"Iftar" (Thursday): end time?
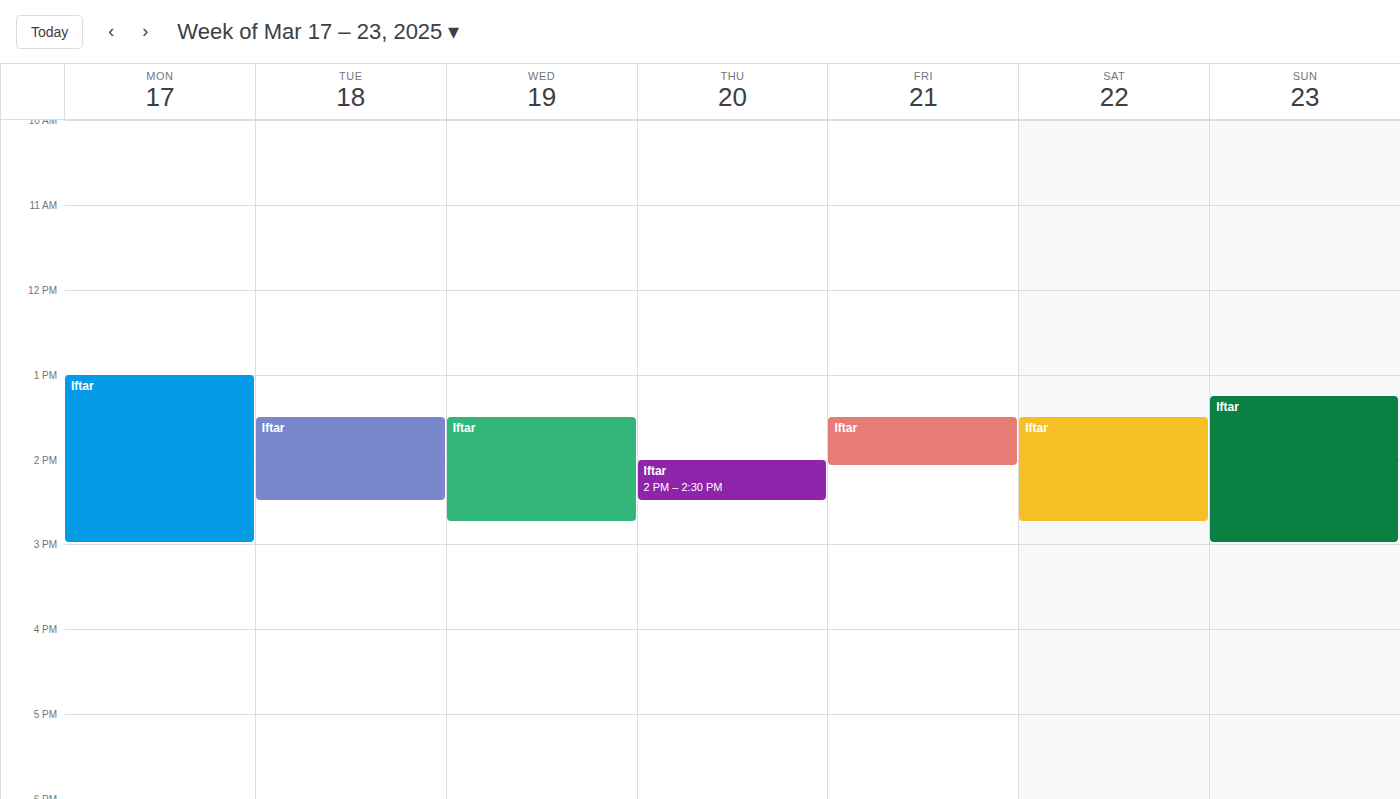
2:30 PM